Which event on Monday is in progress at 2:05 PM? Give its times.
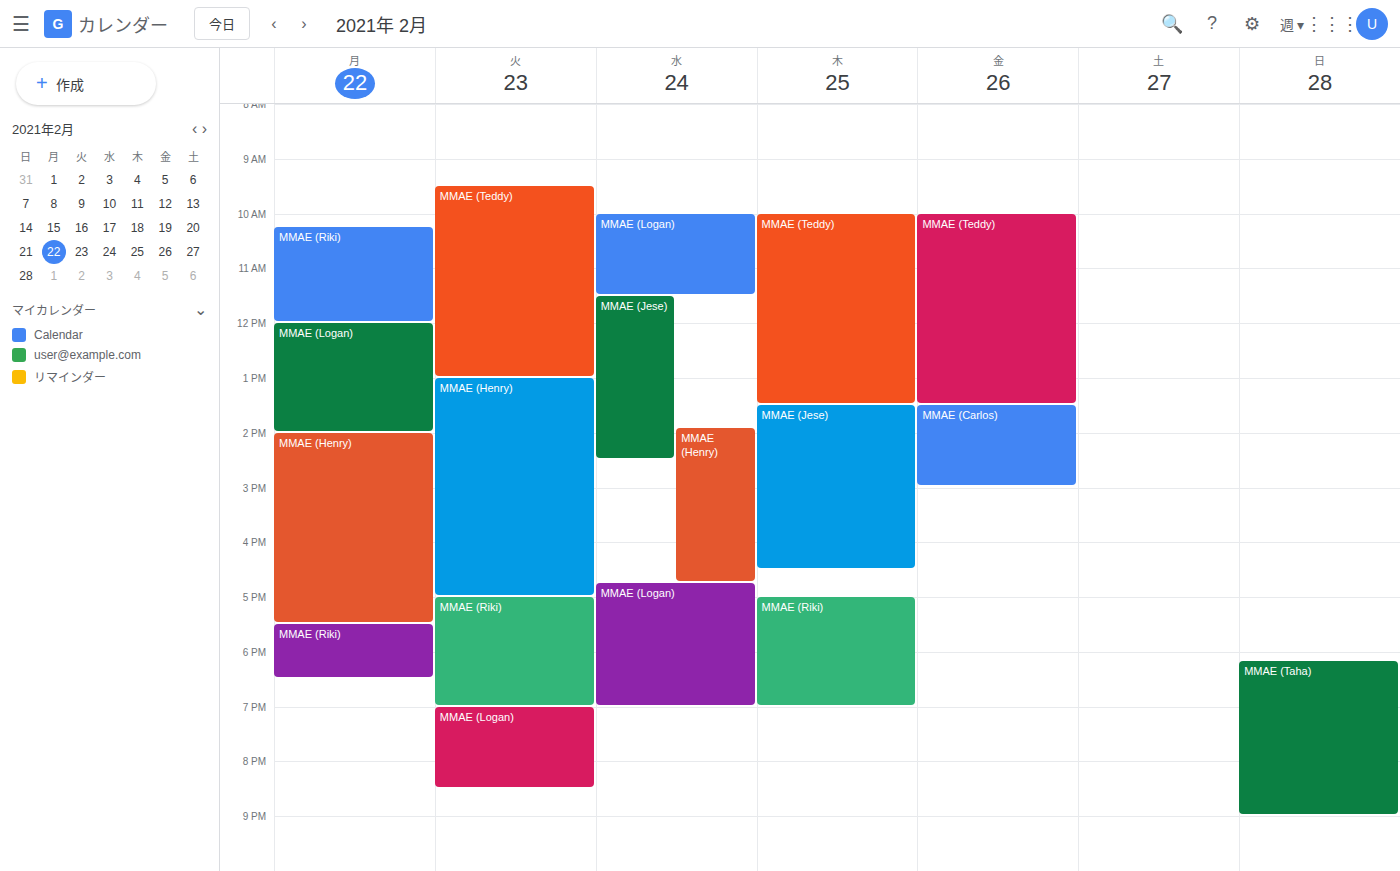
"MMAE (Henry)", 2:00 PM to 5:30 PM